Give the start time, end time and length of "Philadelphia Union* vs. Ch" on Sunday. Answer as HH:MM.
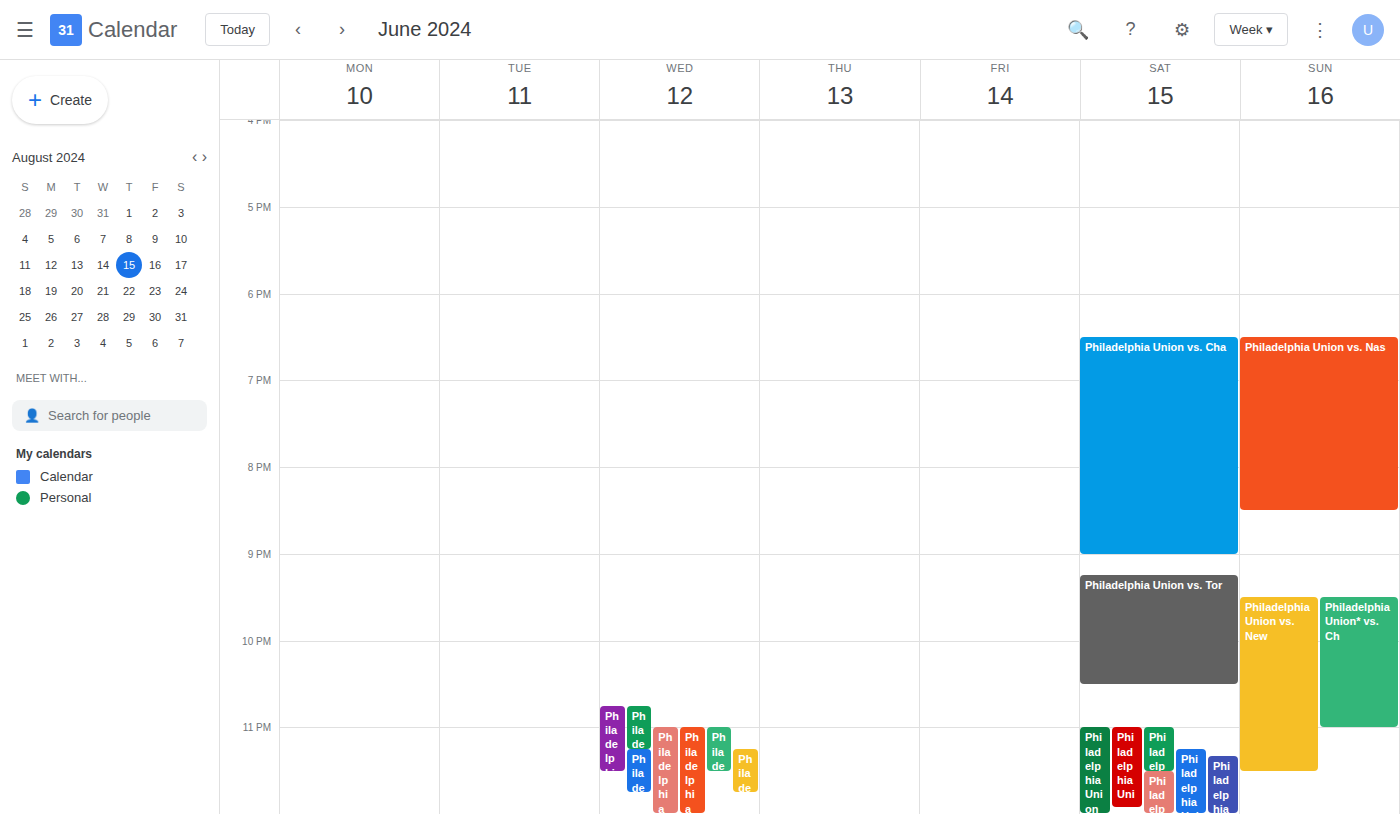
21:30 to 23:00, 1 hour 30 minutes